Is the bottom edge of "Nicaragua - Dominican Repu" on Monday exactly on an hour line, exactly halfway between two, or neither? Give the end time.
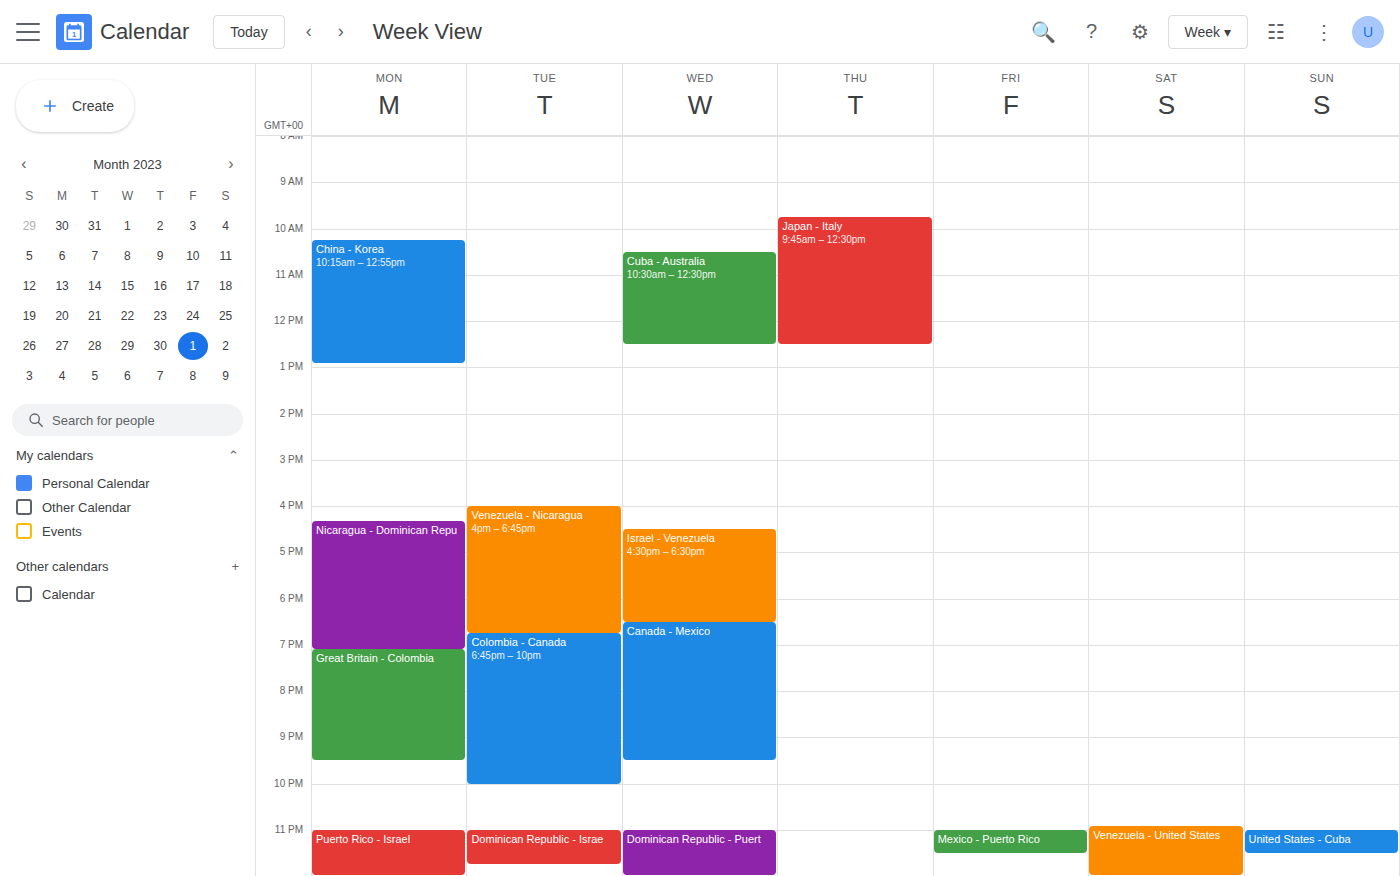
7:05 PM -- neither: 5 minutes below the 7 PM line and 55 minutes above the 8 PM line.